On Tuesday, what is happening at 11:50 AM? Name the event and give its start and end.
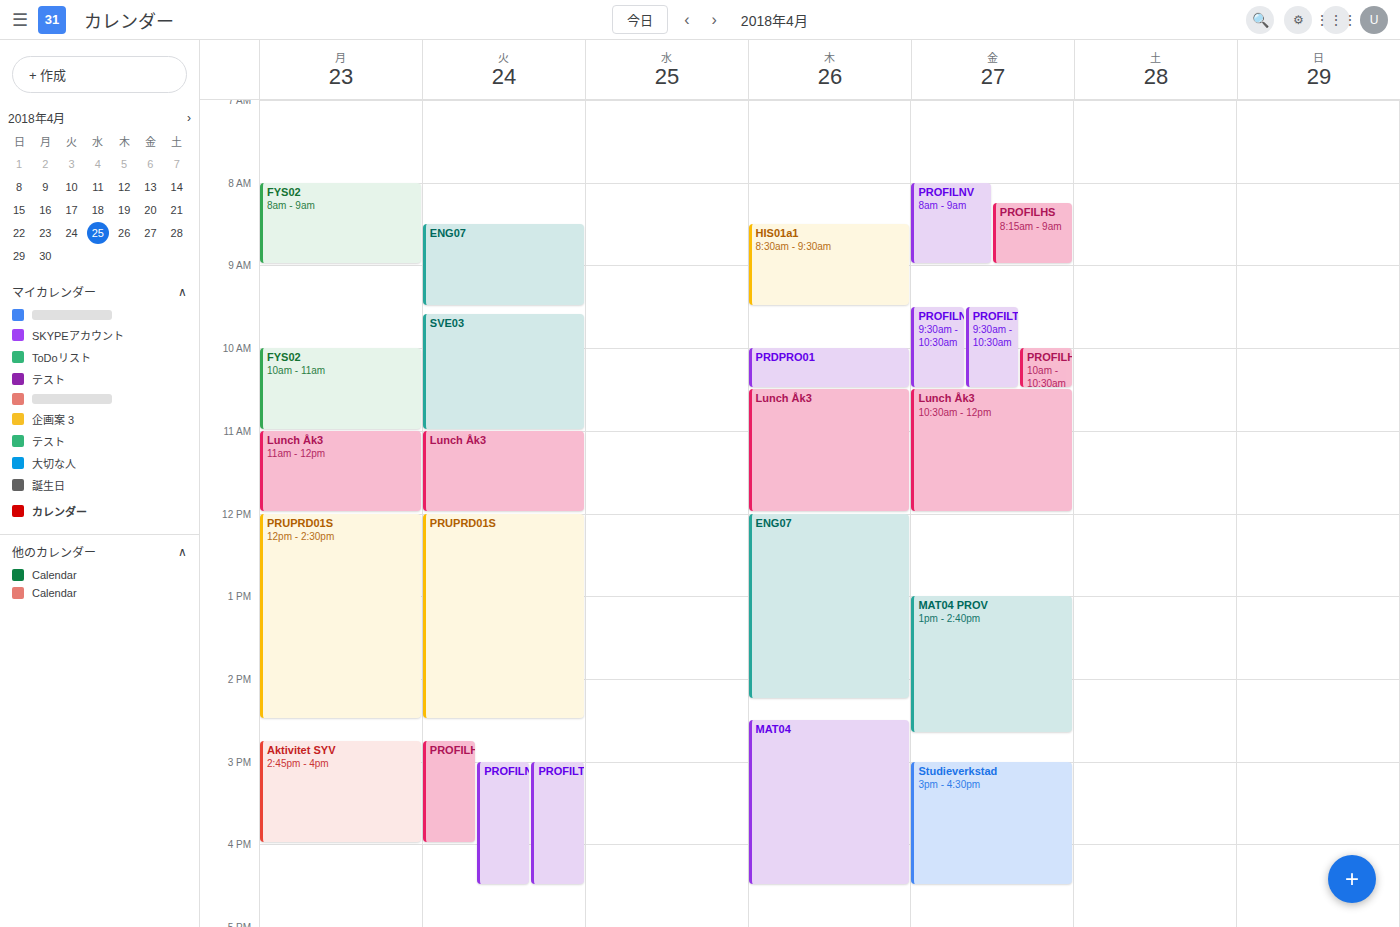
"Lunch Åk3", 11:00 AM to 12:00 PM